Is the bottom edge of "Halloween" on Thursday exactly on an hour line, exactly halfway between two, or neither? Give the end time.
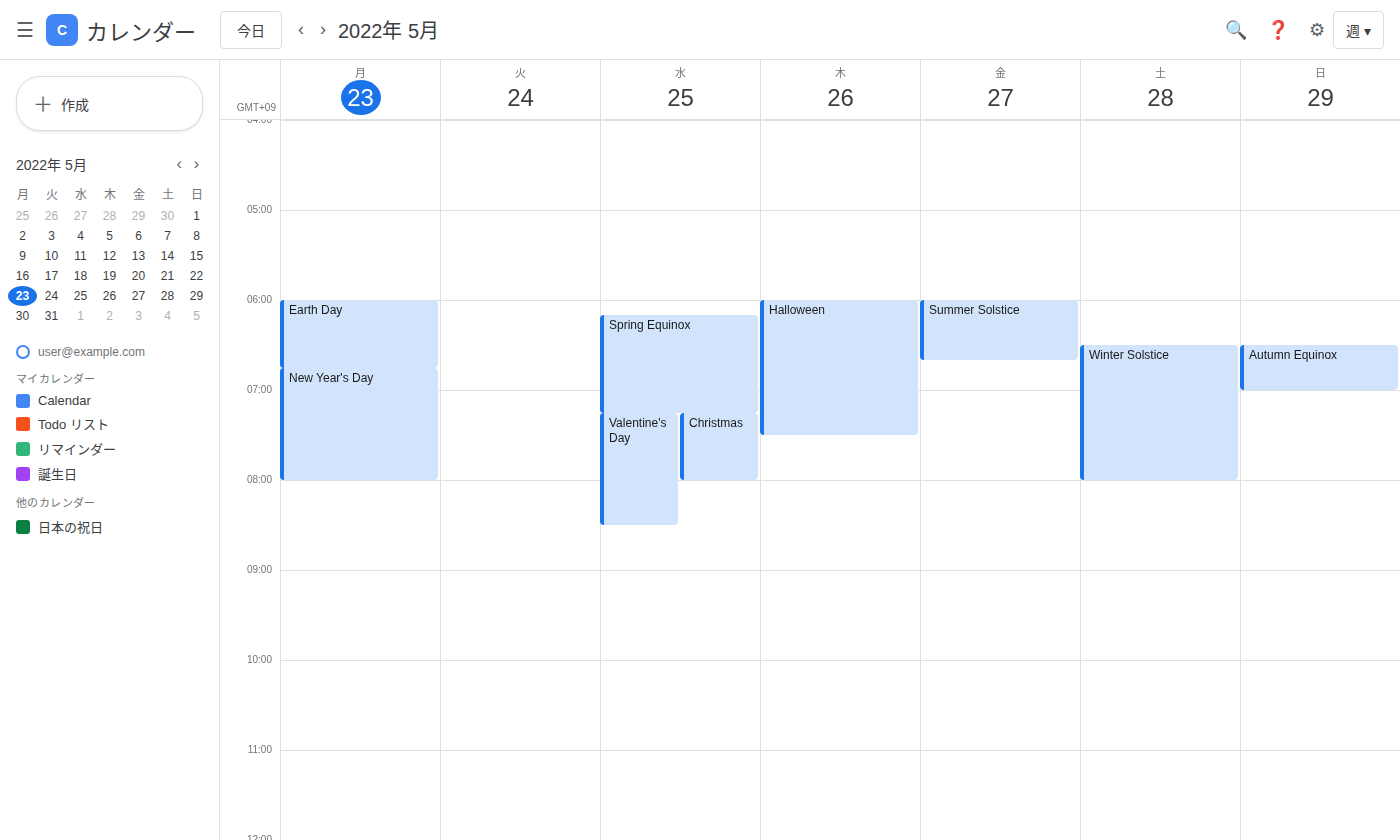
7:30 AM -- halfway between the 7 AM and 8 AM lines.